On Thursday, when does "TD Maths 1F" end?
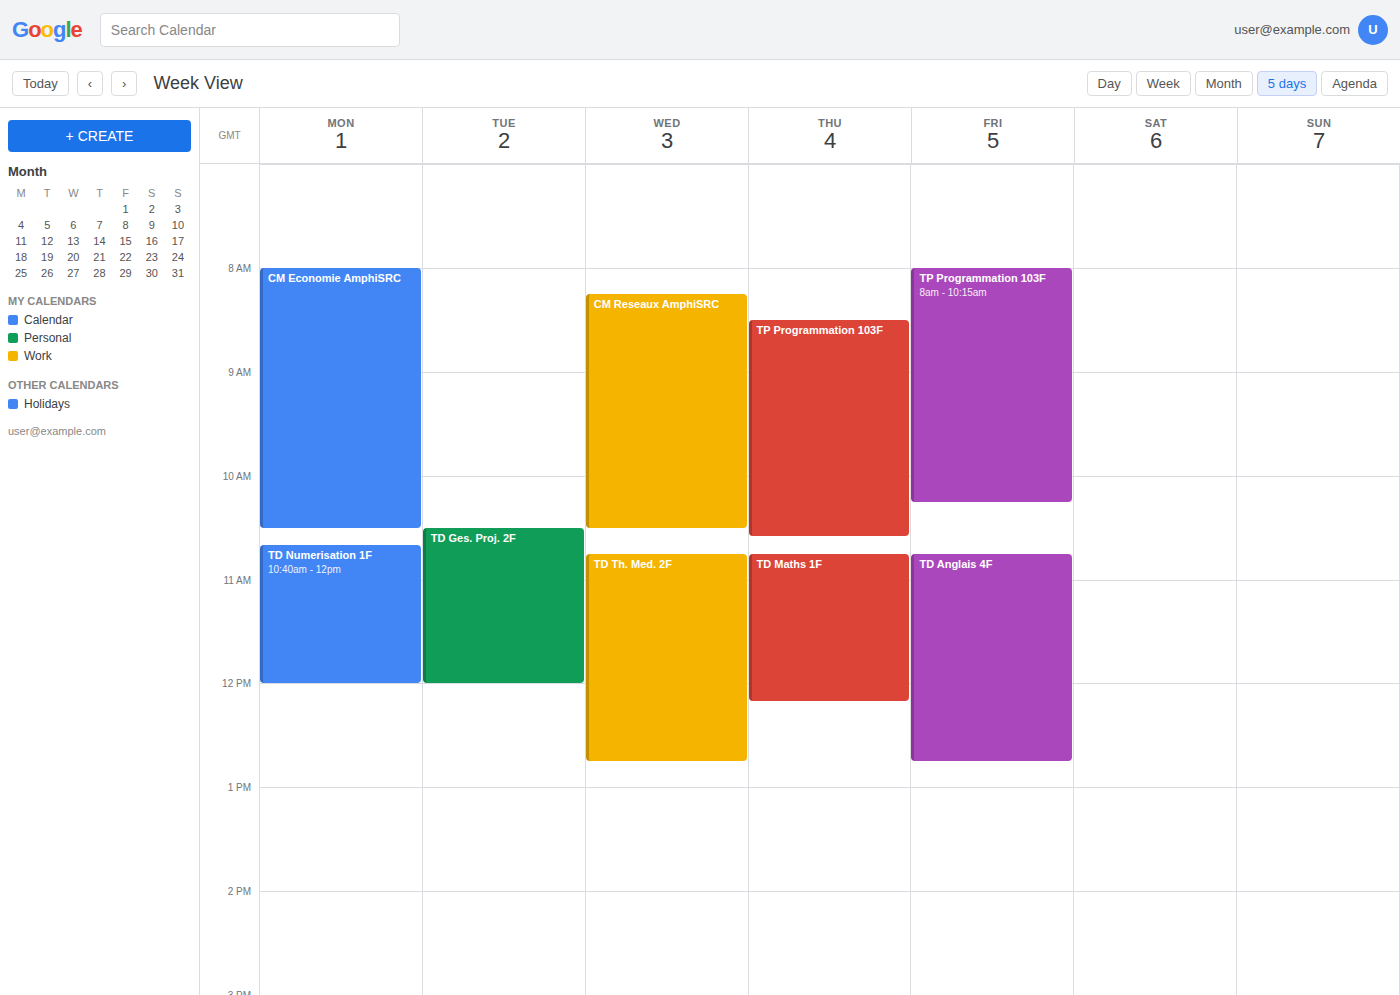
12:10